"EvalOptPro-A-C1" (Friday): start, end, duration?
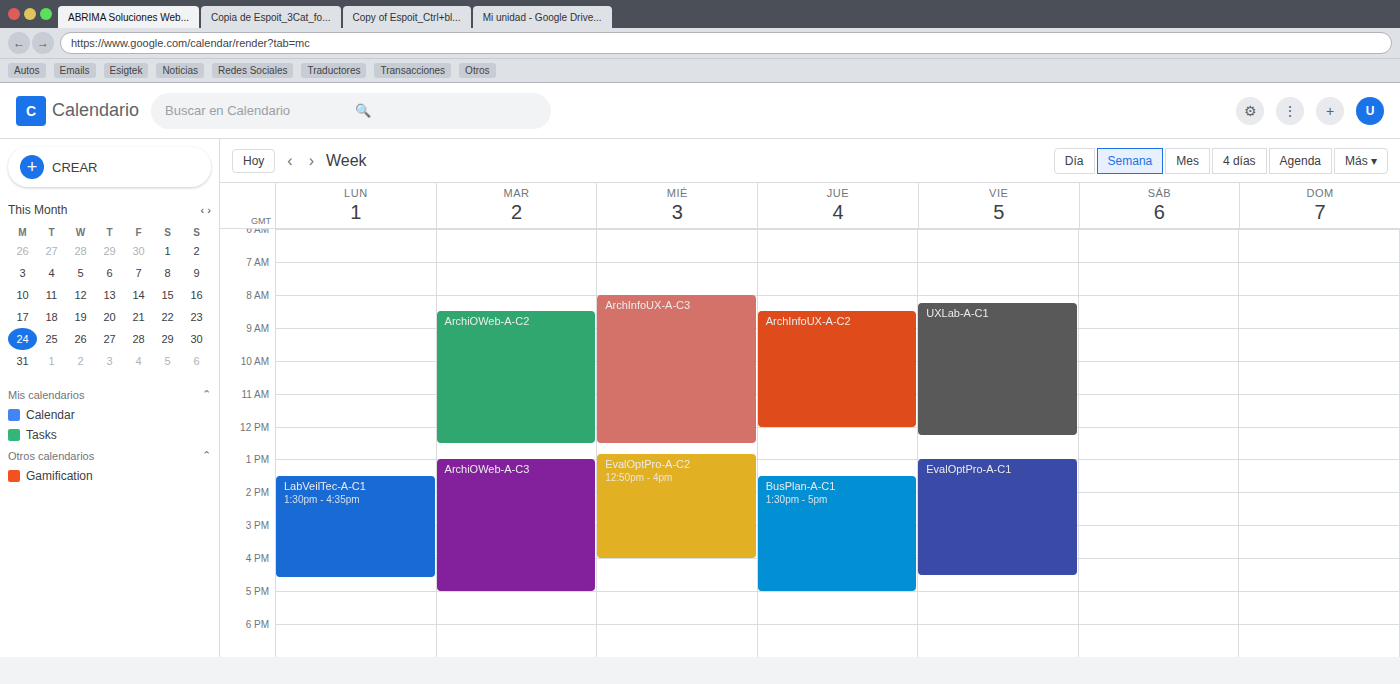
1:00 PM to 4:30 PM, 3 hours 30 minutes